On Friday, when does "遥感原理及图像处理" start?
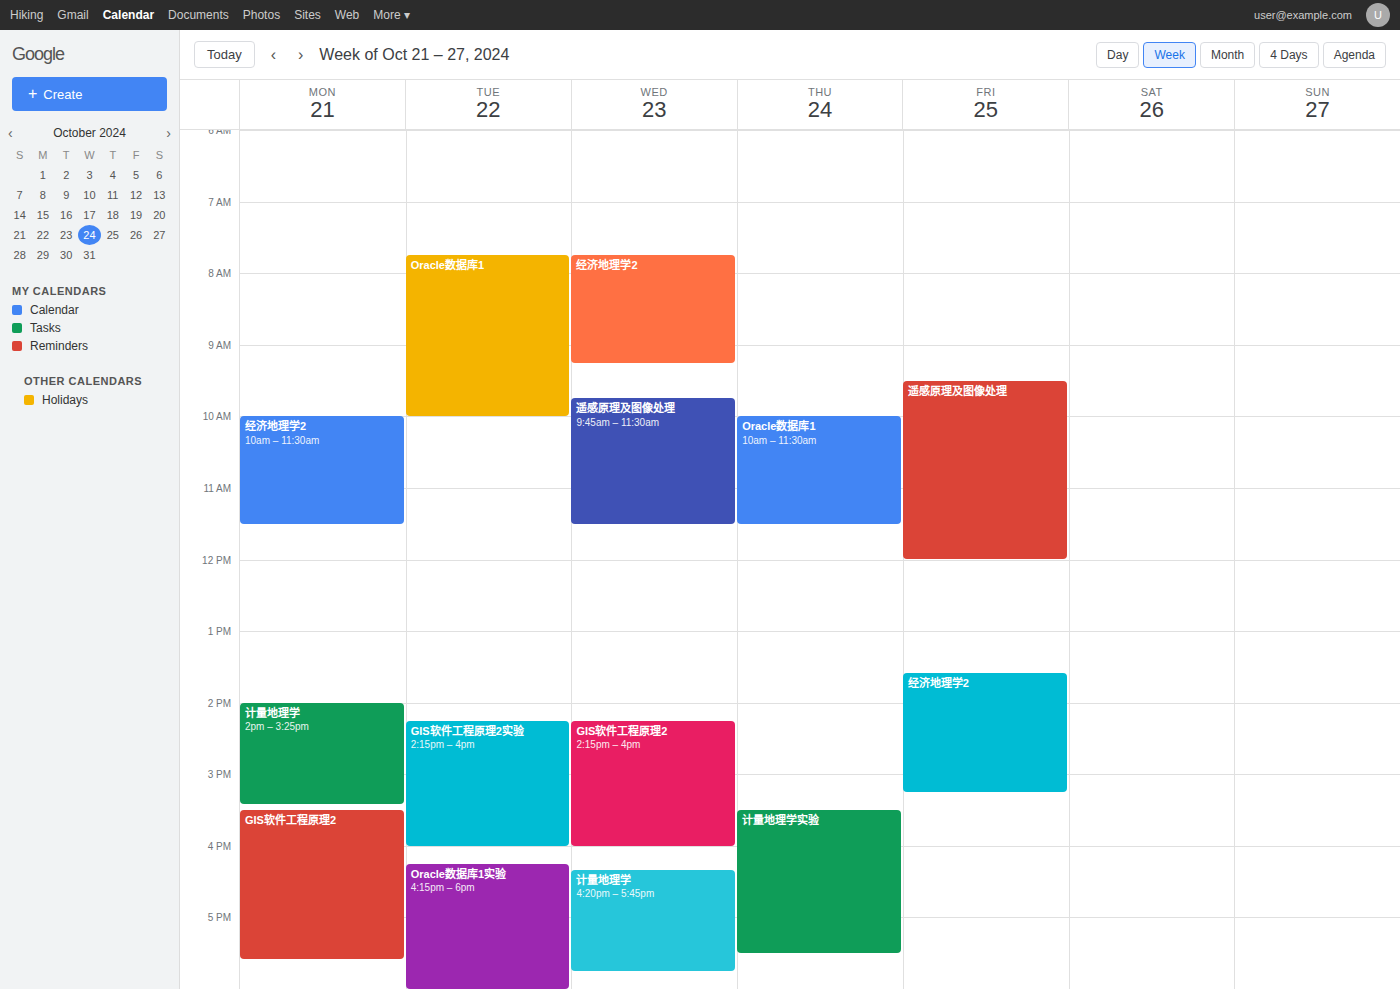
9:30 AM